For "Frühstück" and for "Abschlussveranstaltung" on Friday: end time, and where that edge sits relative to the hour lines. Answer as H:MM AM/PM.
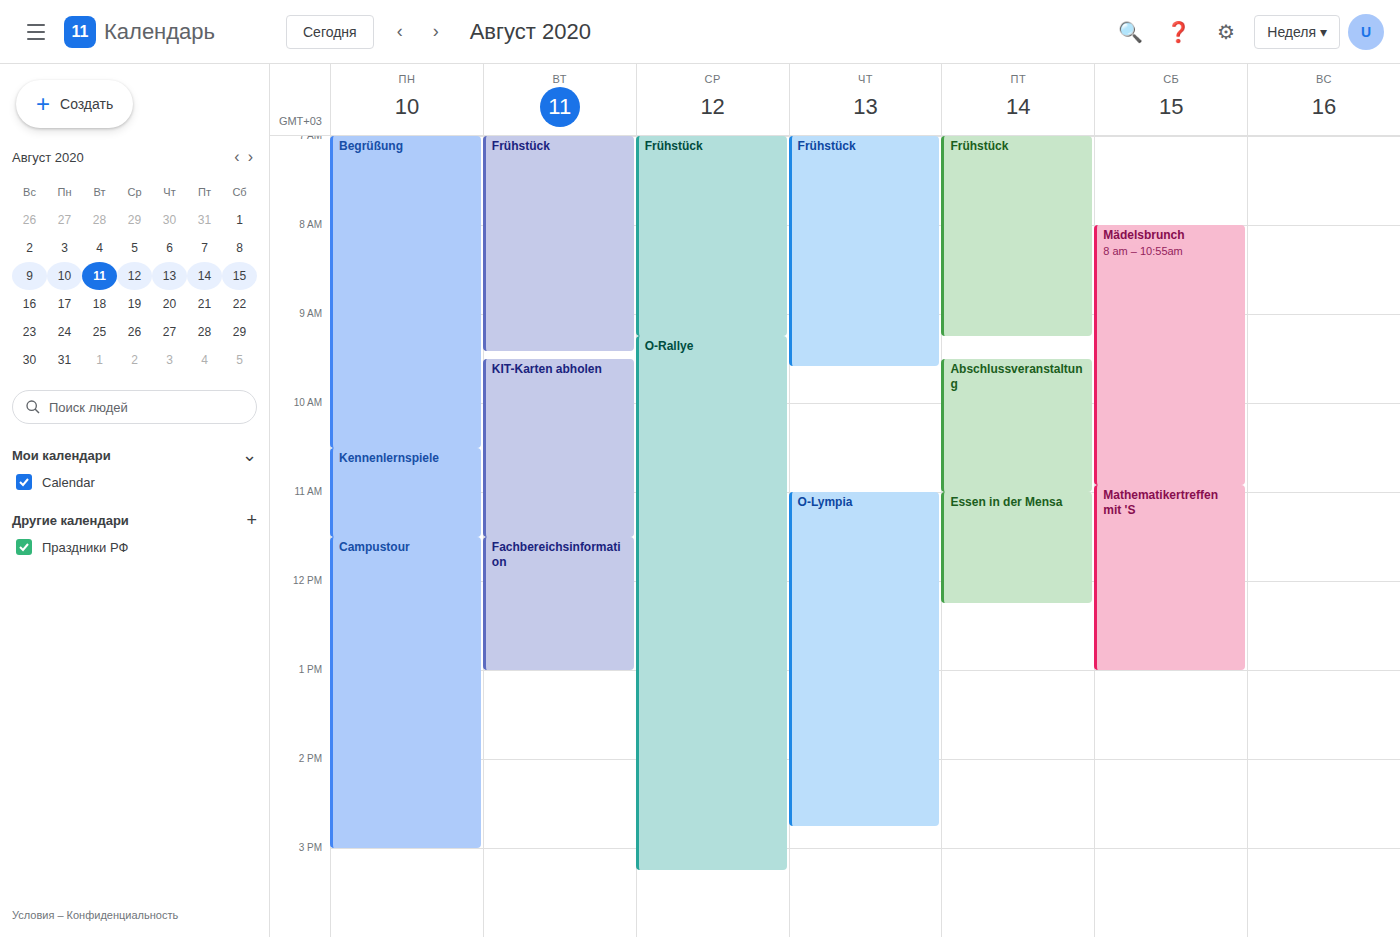
"Frühstück": 9:15 AM, neither: a quarter of the way from the 9 AM line to the 10 AM line. "Abschlussveranstaltung": 11:00 AM, exactly on the 11 AM line.